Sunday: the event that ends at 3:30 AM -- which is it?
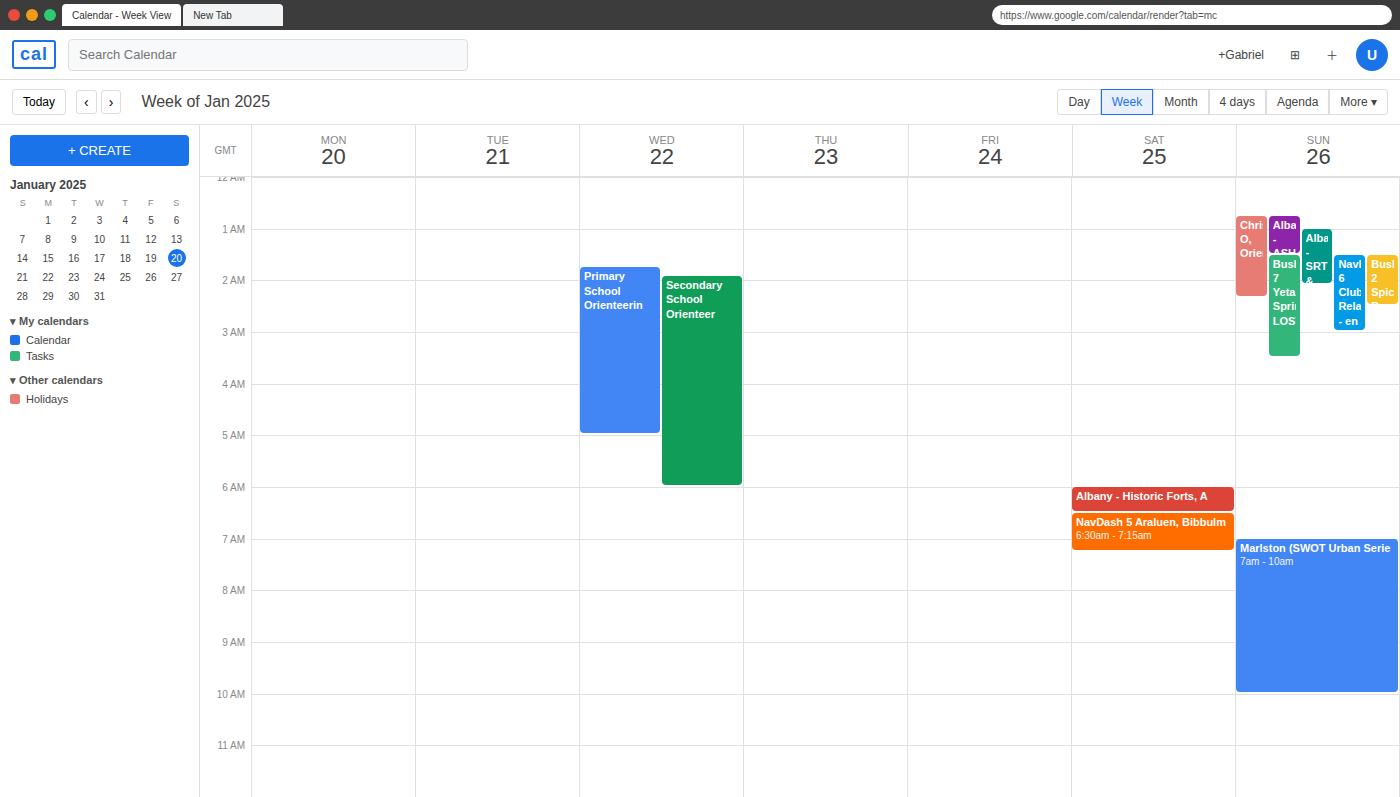
"Bush 7 Yetar Spring, LOST"